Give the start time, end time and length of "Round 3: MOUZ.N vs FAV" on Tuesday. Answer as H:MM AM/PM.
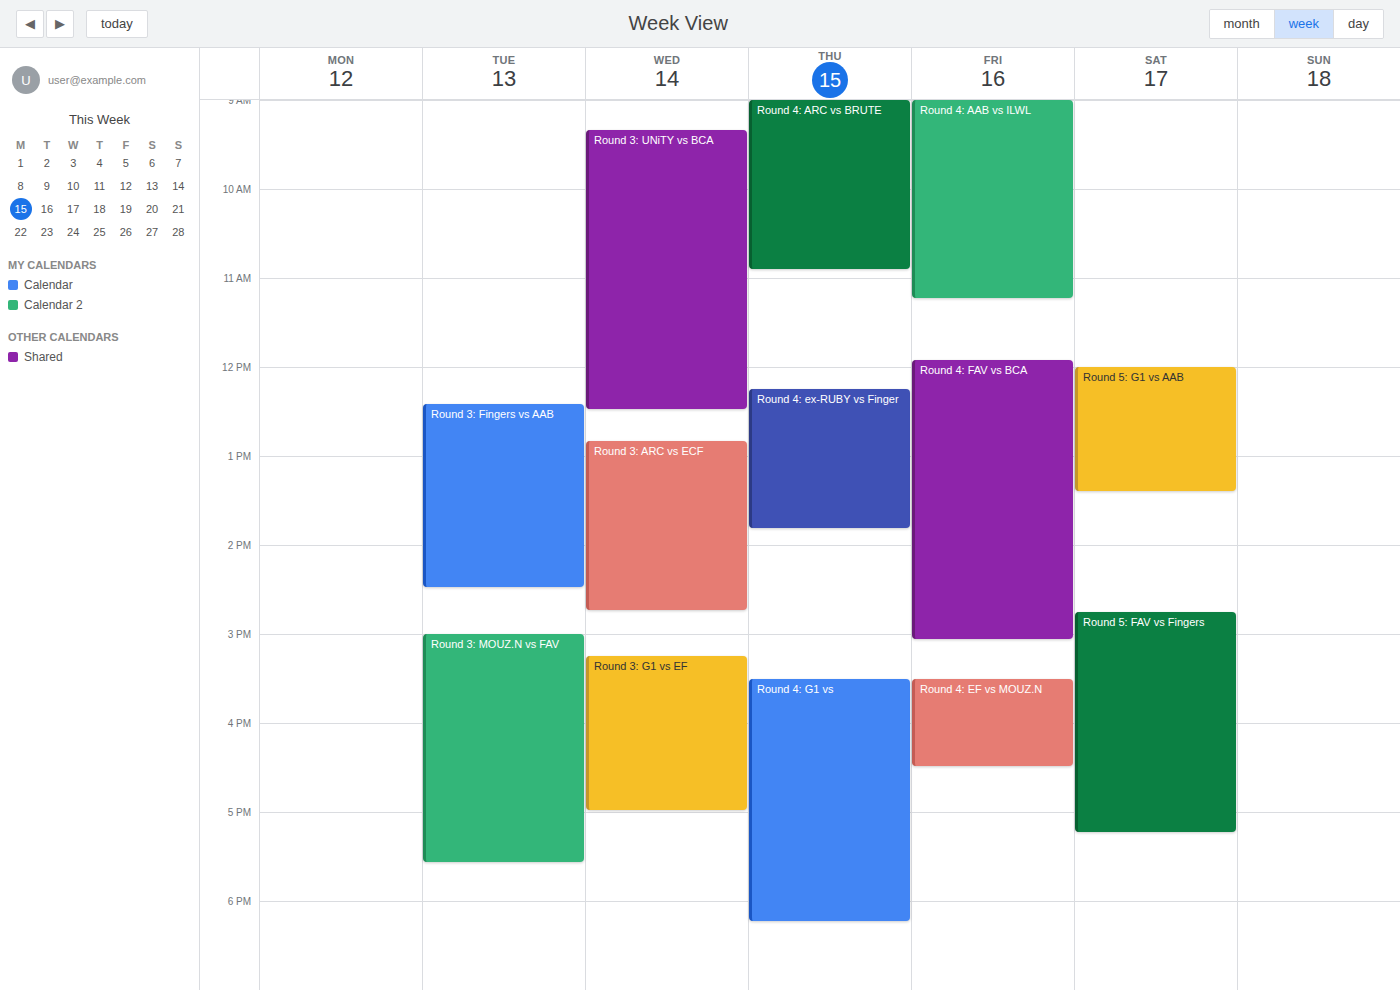
3:00 PM to 5:35 PM, 2 hours 35 minutes